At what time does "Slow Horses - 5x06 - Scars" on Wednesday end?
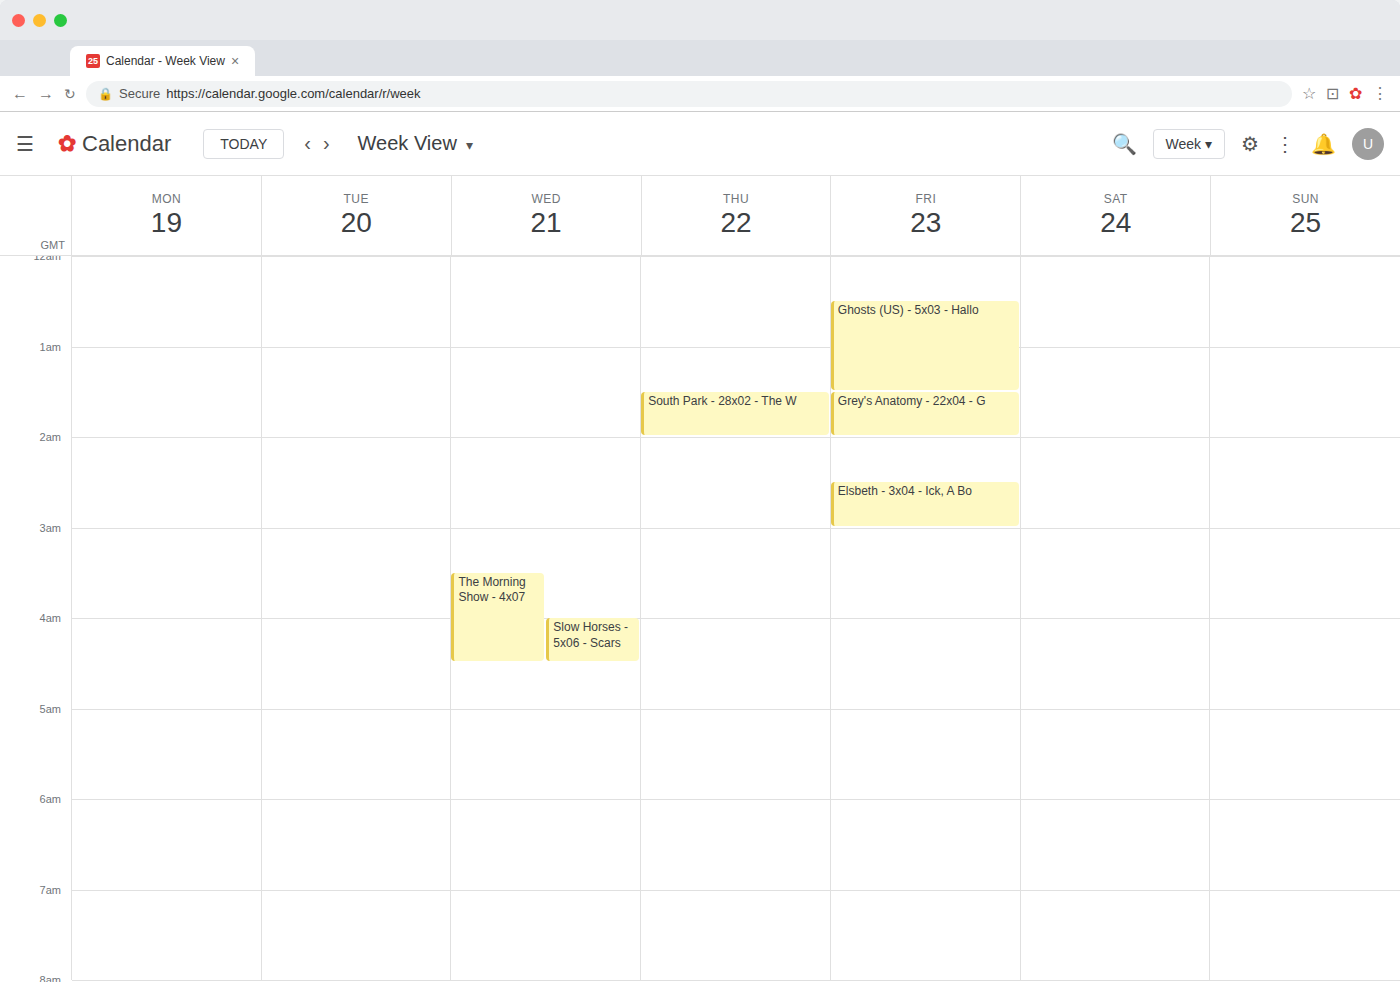
4:30 AM